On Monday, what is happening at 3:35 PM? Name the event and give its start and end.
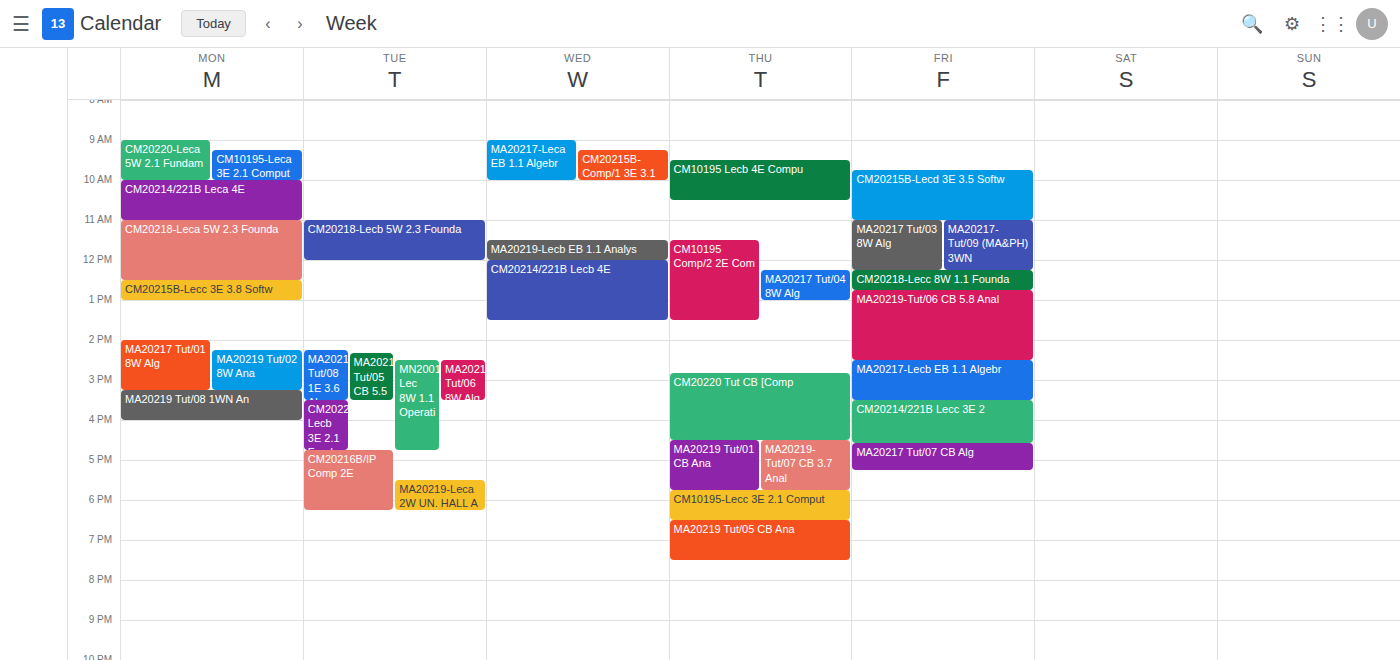
"MA20219 Tut/08 1WN An", 3:15 PM to 4:00 PM